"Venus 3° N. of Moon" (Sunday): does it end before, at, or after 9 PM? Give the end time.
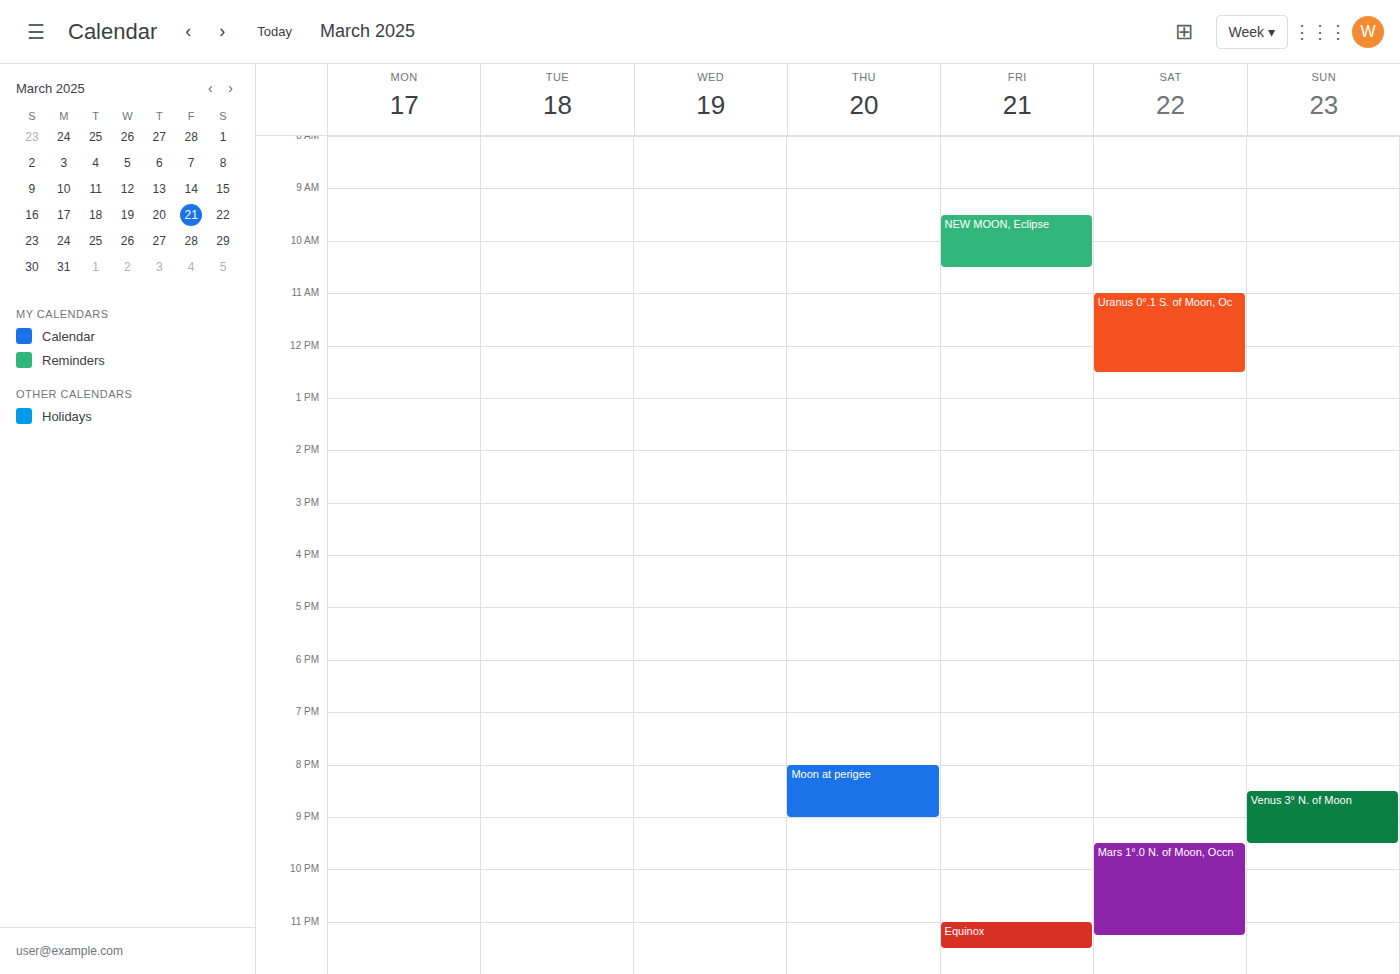
9:30 PM -- after 9 PM, 30 minutes below the 9 PM line.